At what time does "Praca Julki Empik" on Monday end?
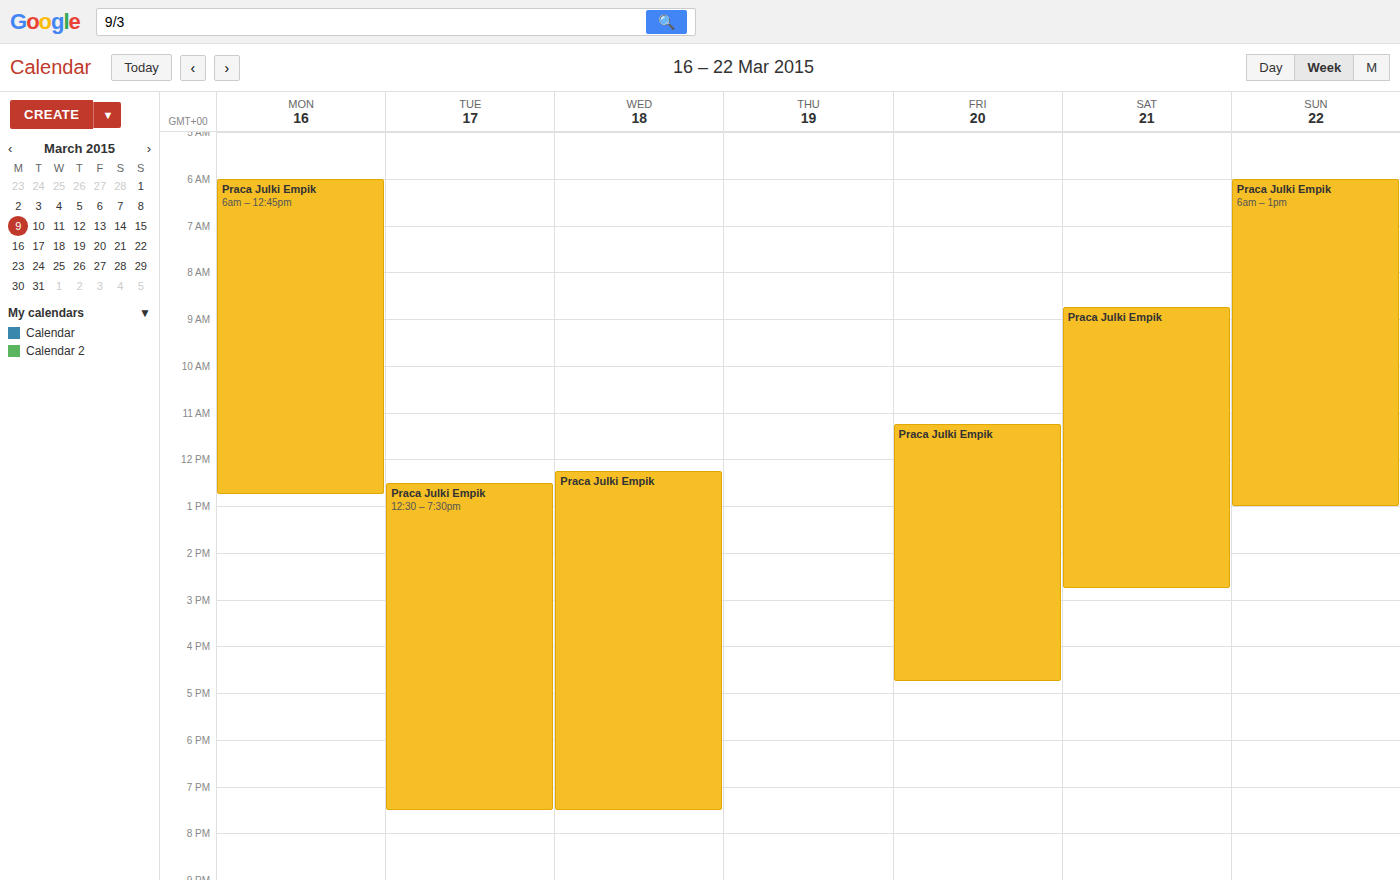
12:45 PM